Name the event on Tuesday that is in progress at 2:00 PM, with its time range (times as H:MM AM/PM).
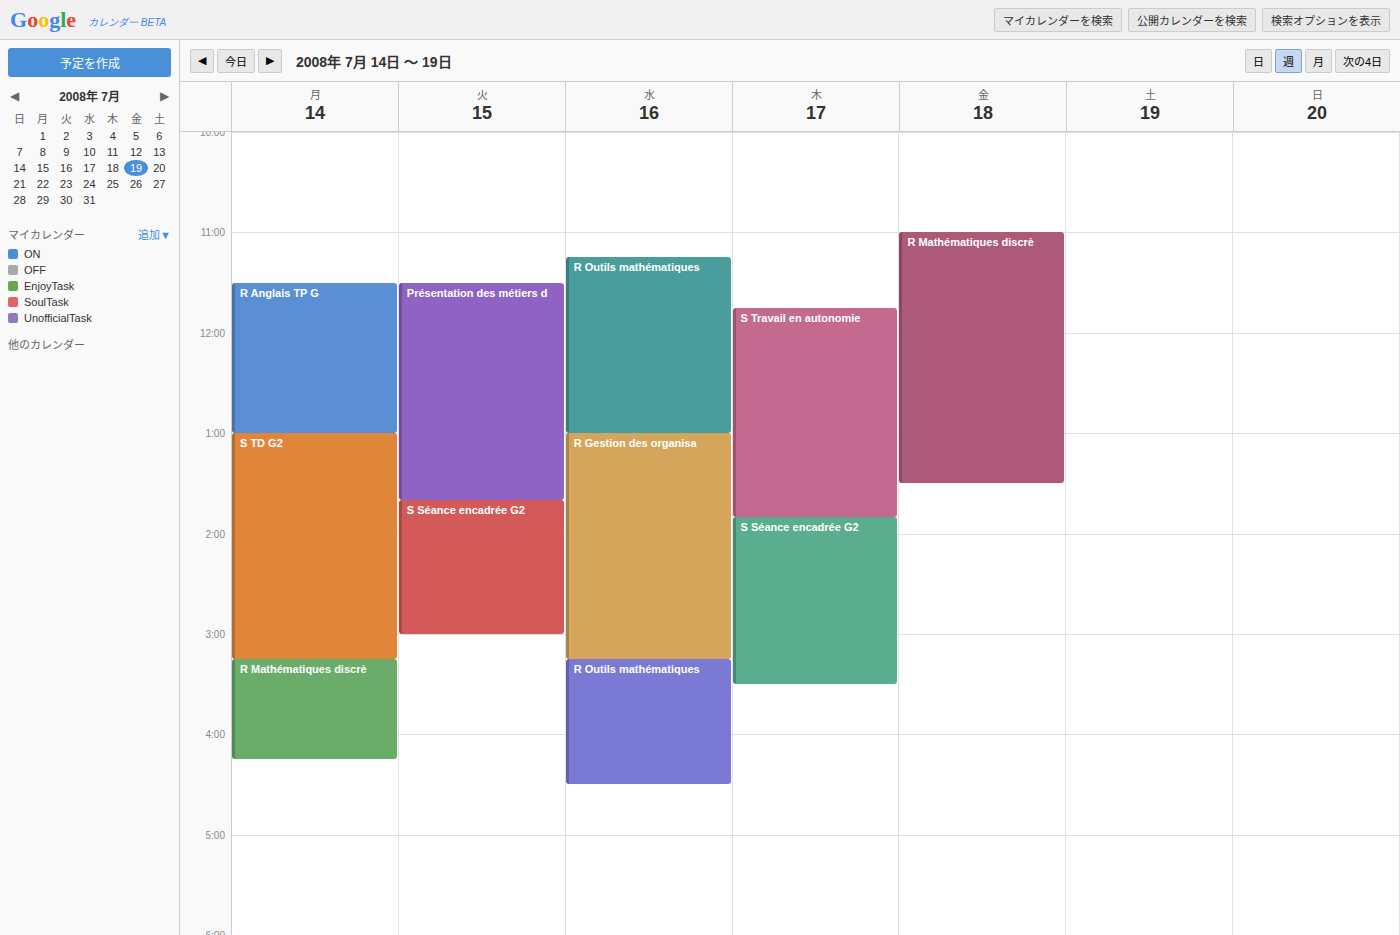
"S Séance encadrée G2", 1:40 PM to 3:00 PM